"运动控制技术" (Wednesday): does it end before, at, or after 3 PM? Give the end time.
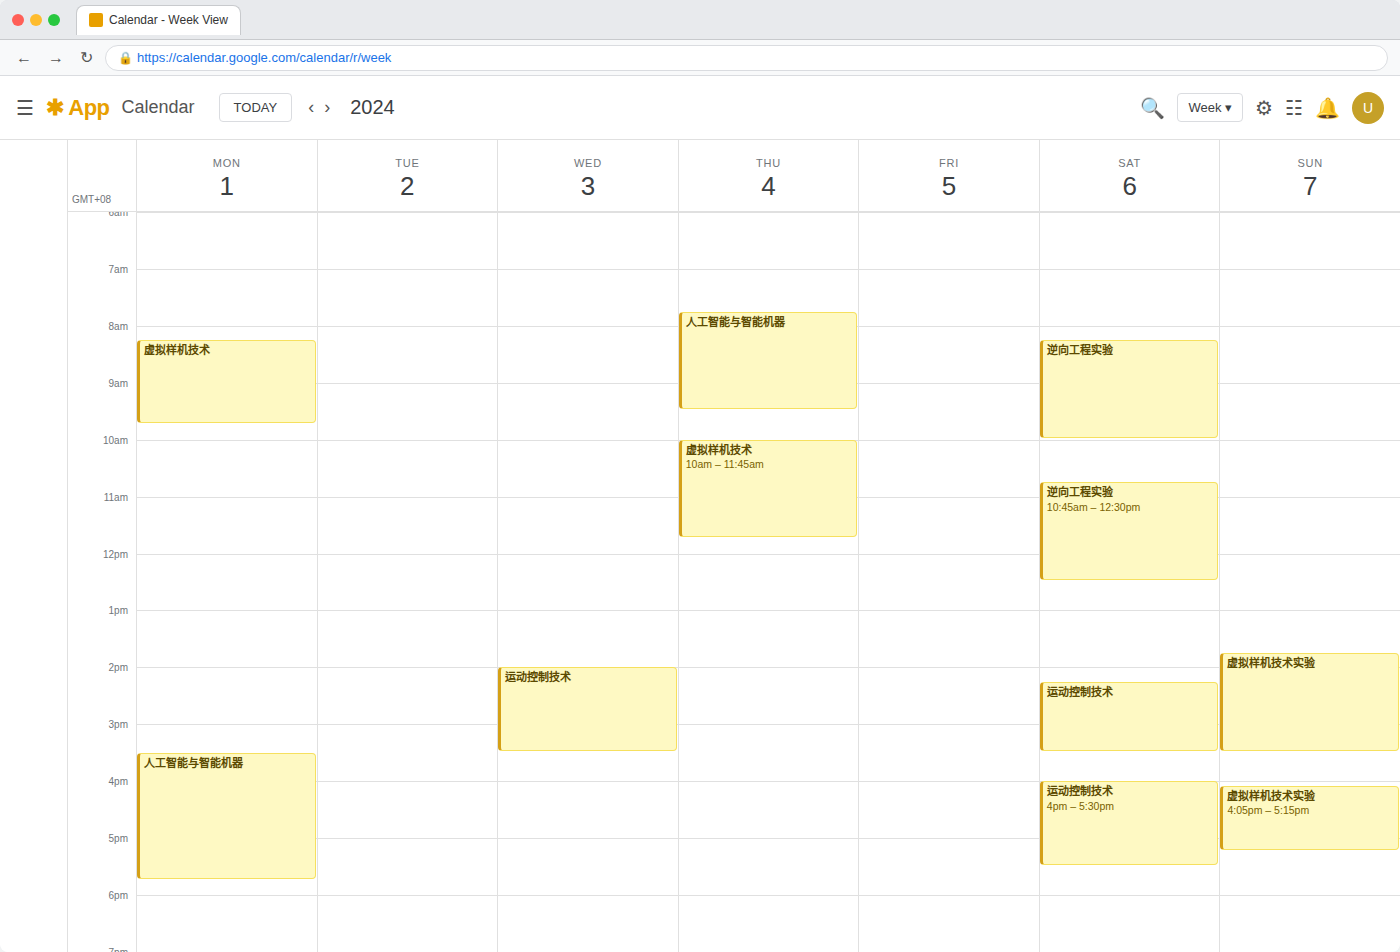
3:30 PM -- after 3 PM, 30 minutes below the 3 PM line.